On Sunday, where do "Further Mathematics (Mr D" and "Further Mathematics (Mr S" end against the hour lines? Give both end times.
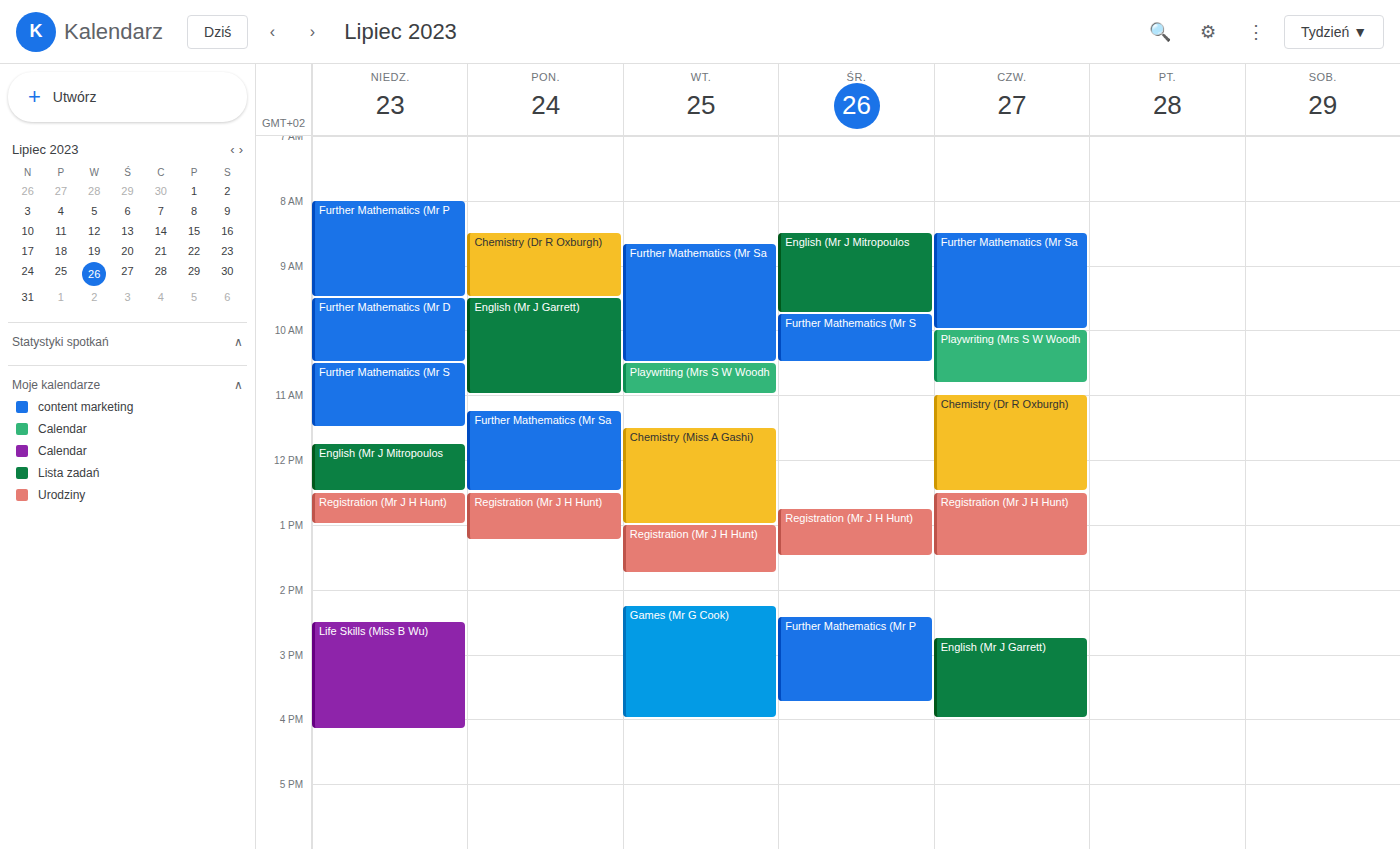
"Further Mathematics (Mr D": 10:30 AM, halfway between the 10 AM and 11 AM lines. "Further Mathematics (Mr S": 11:30 AM, halfway between the 11 AM and 12 PM lines.